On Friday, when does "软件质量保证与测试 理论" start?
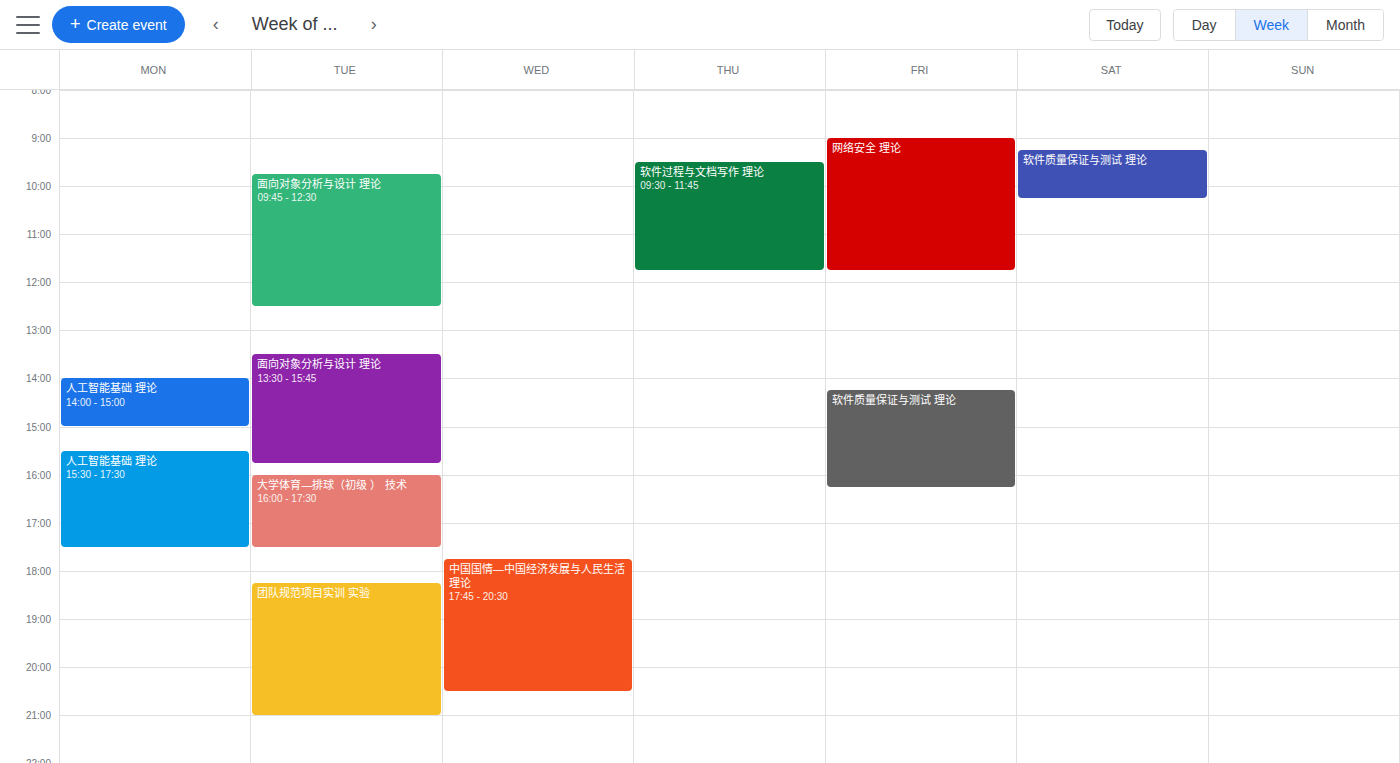
2:15 PM